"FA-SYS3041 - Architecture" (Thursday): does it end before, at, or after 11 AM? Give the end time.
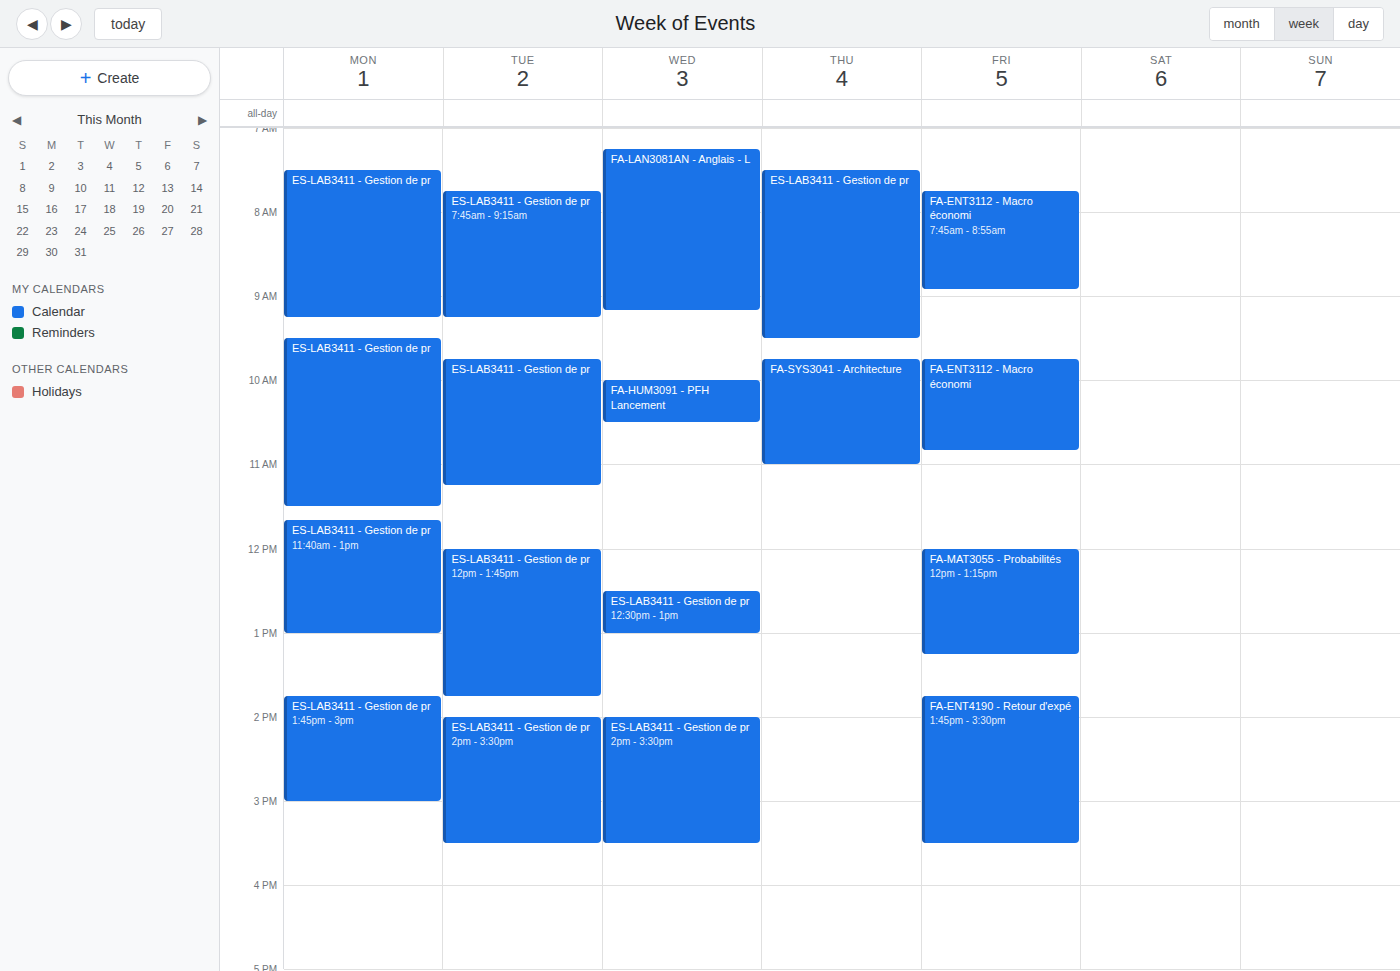
11:00 AM -- exactly at 11 AM, on the 11 AM line.